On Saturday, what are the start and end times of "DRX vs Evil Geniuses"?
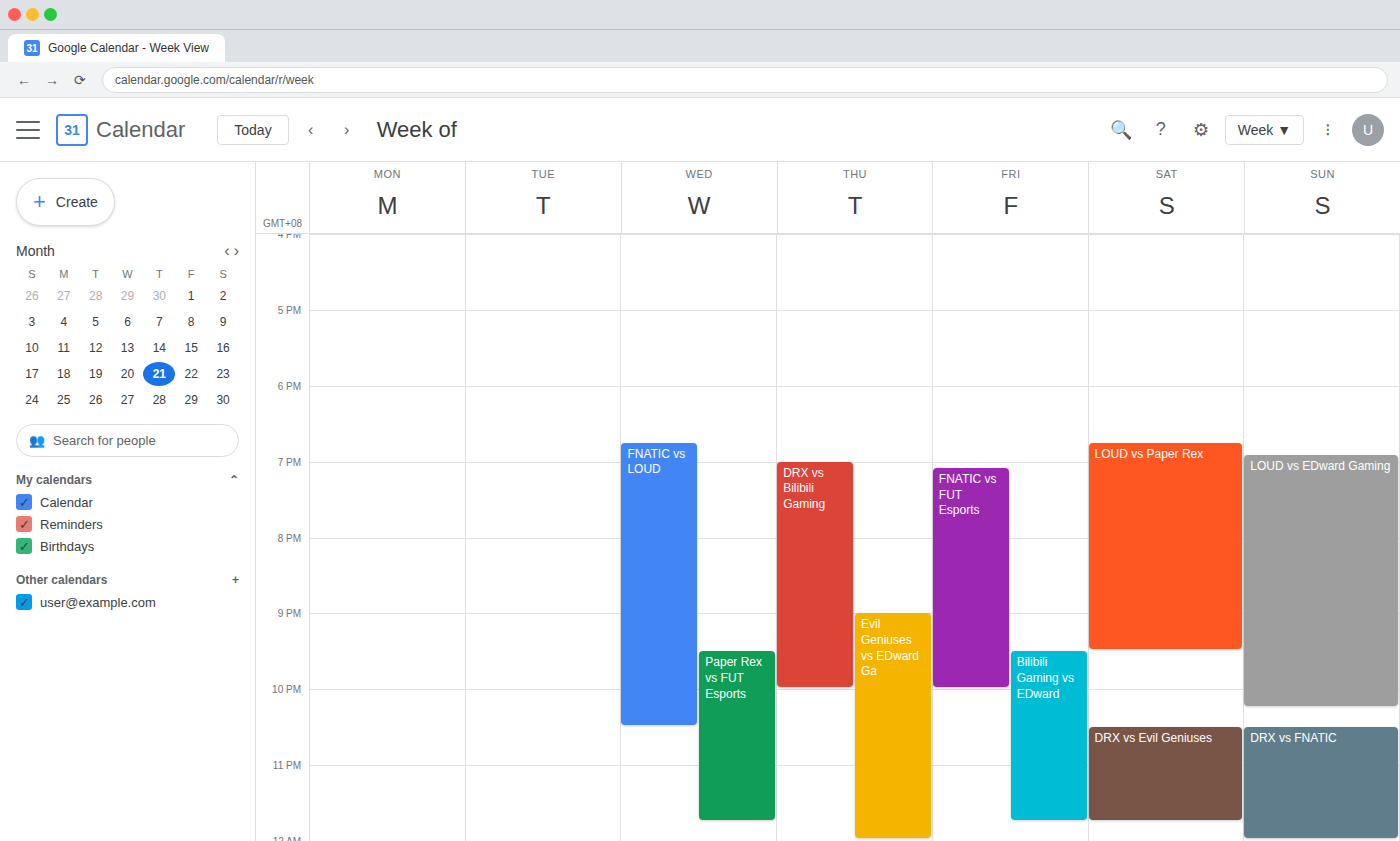
10:30 PM to 11:45 PM